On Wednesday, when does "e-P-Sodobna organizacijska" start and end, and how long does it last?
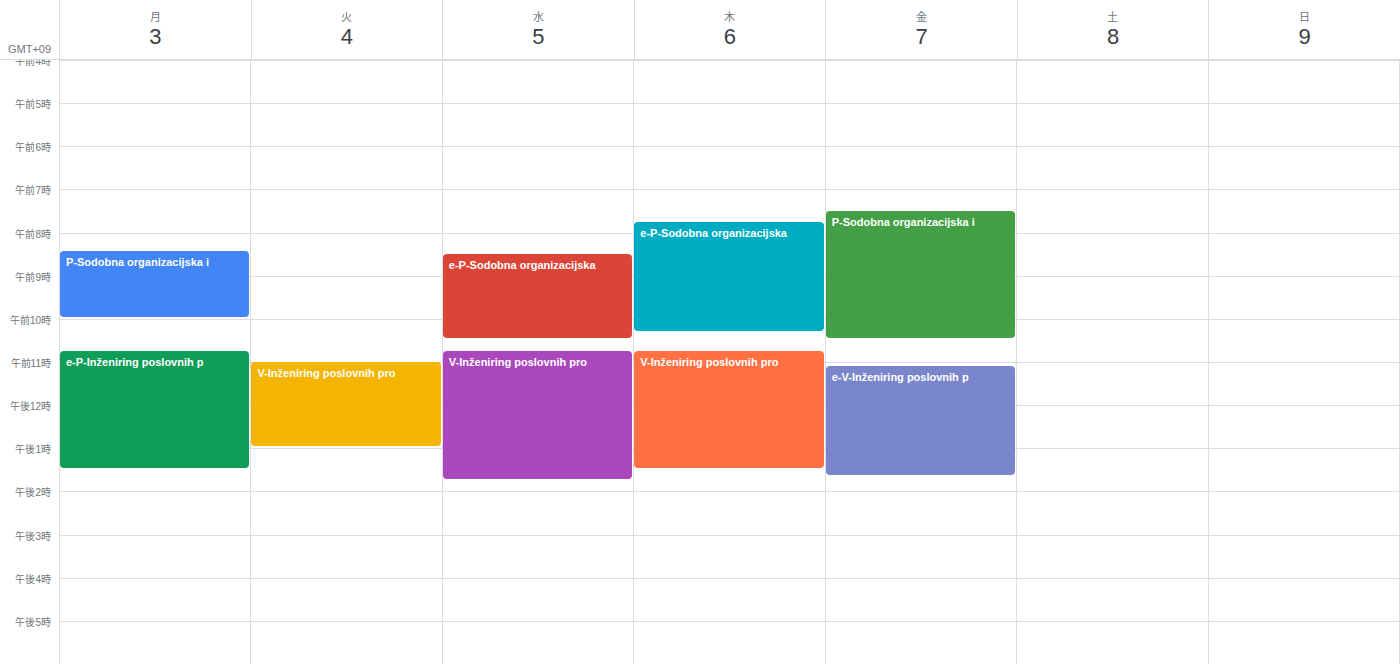
8:30 AM to 10:30 AM, 2 hours